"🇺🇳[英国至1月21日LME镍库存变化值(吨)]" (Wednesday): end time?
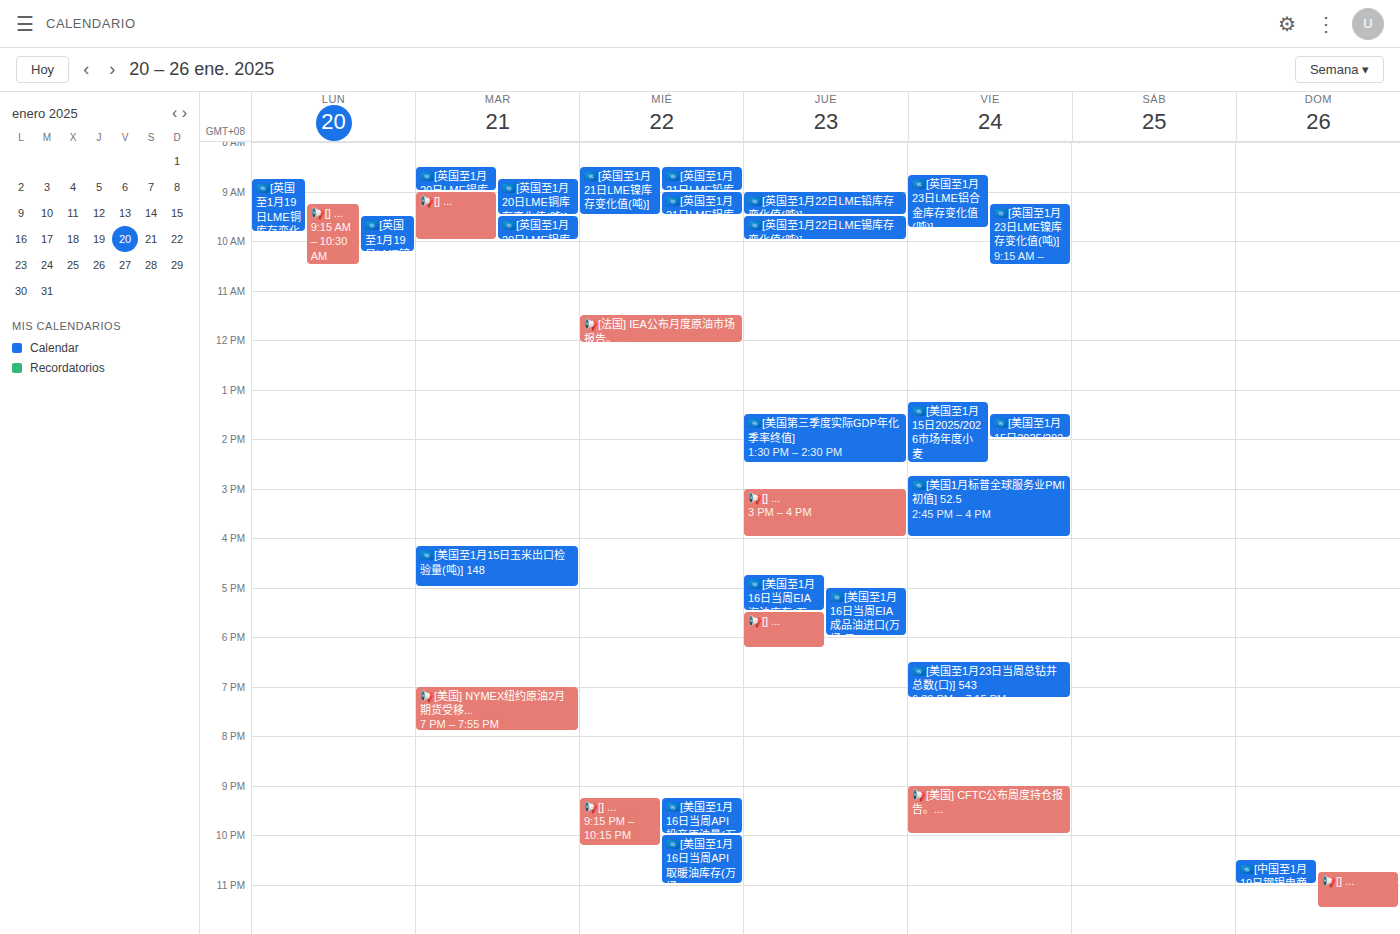
9:30 AM